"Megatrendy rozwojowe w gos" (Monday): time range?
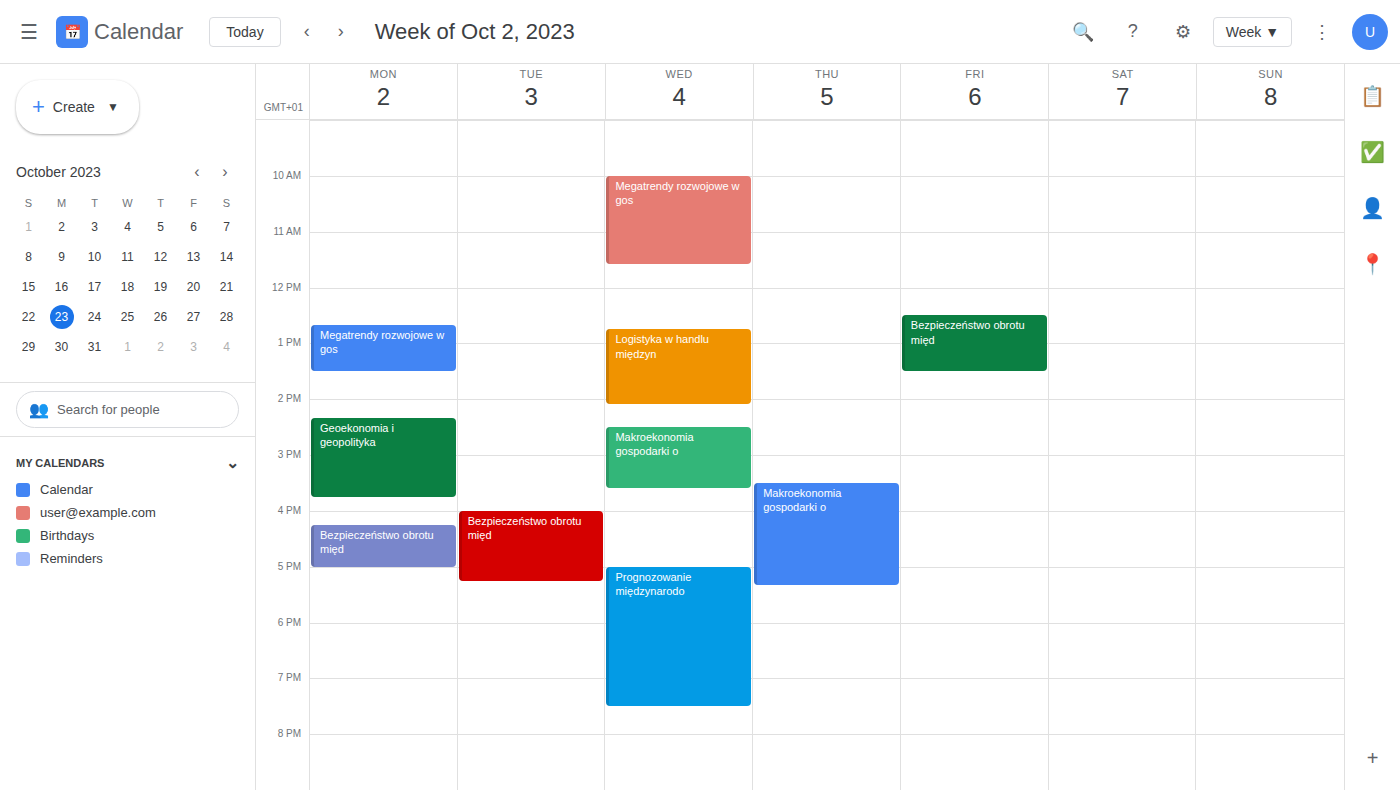
12:40 PM to 1:30 PM